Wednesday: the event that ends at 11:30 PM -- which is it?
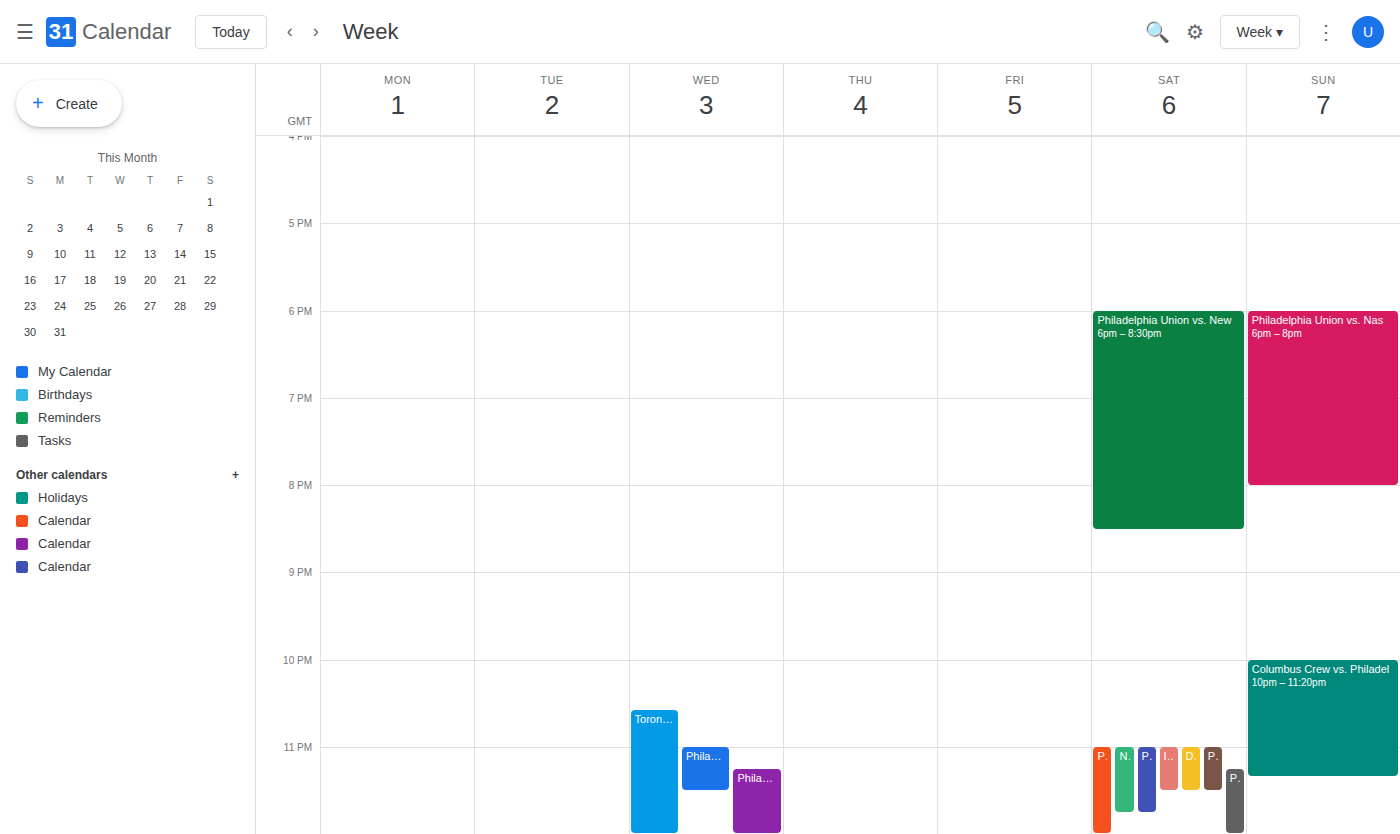
"Philadelphia Union vs. CF"